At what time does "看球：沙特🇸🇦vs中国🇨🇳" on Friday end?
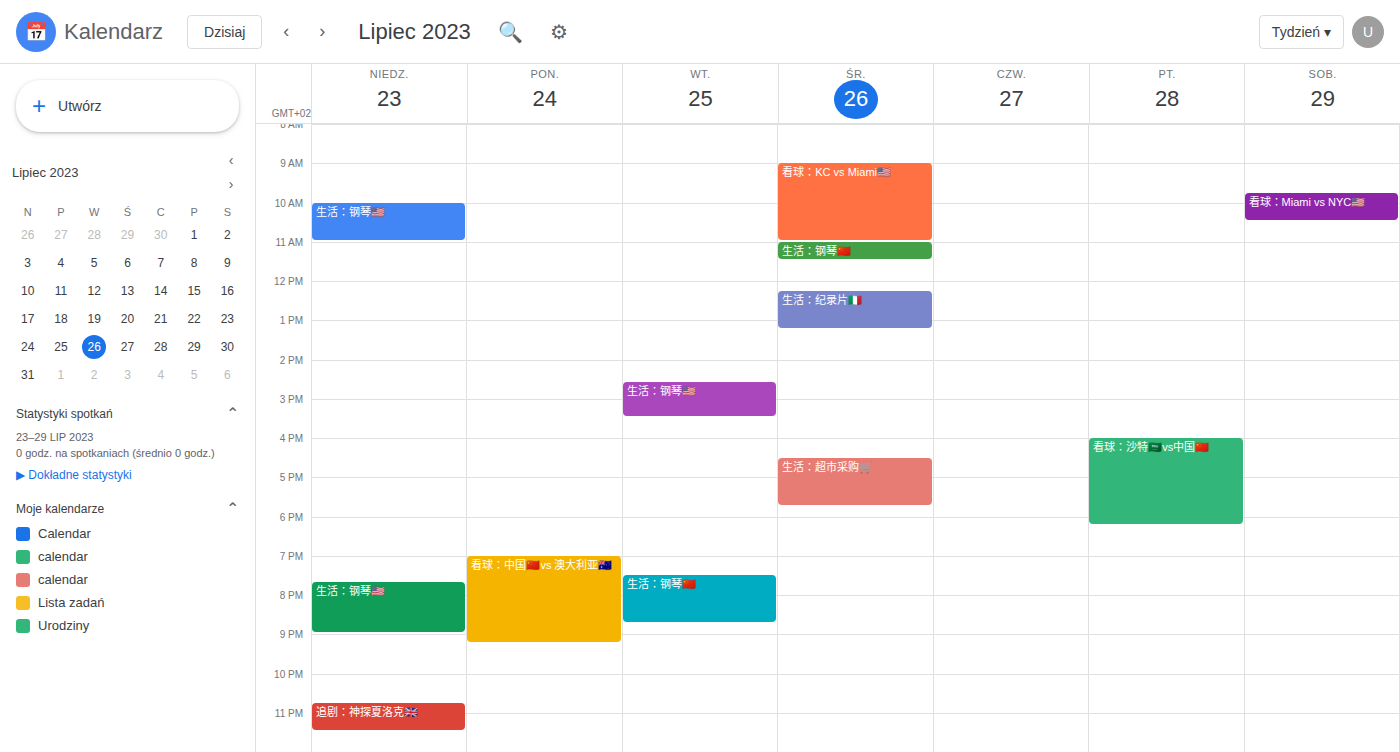
18:15